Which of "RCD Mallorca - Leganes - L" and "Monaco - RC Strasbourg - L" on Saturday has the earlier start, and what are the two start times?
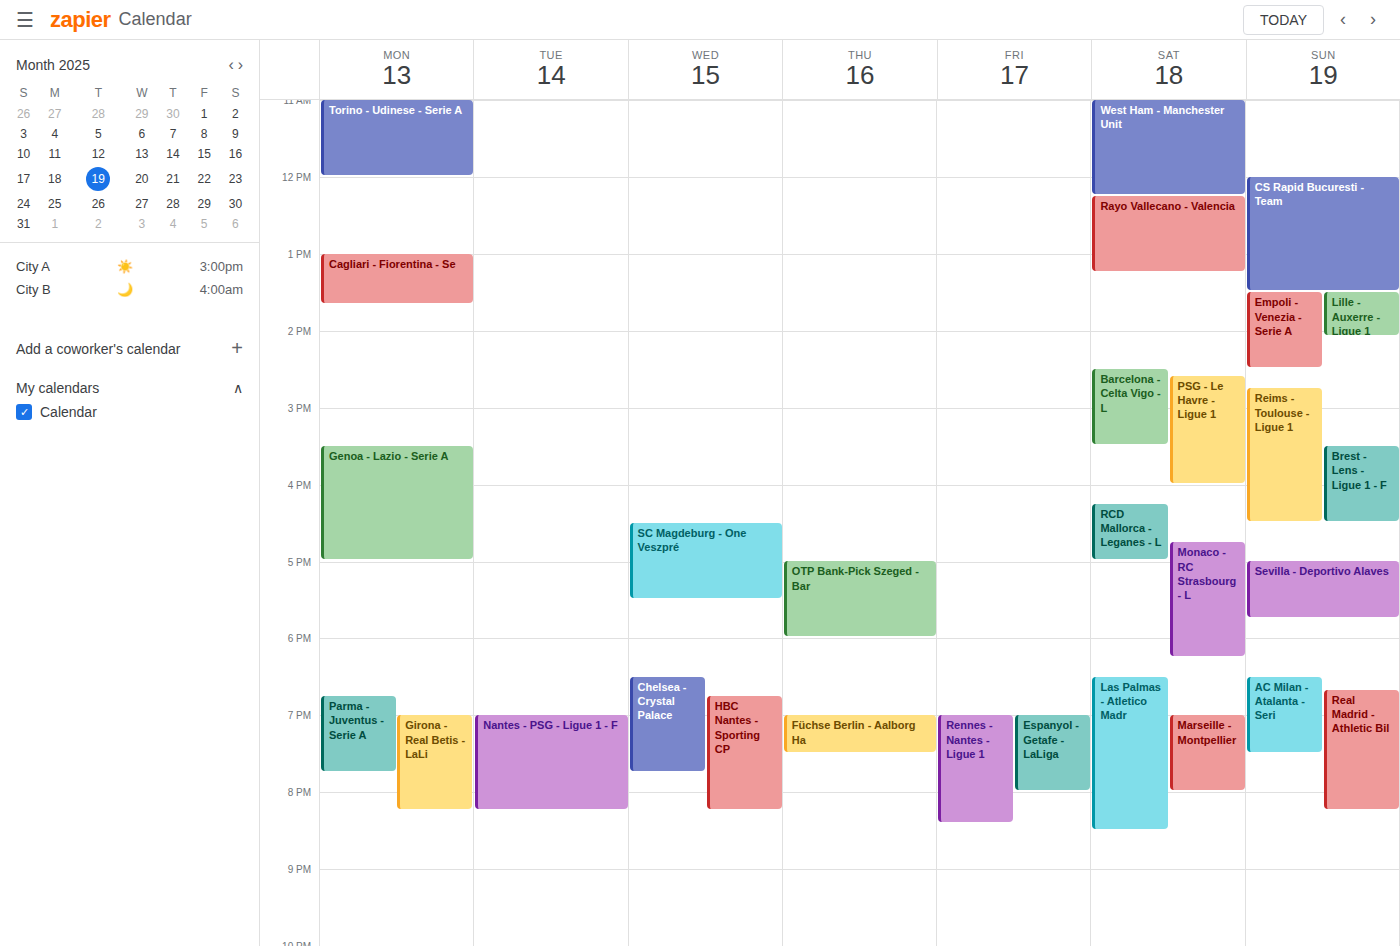
"RCD Mallorca - Leganes - L" 4:15 PM; "Monaco - RC Strasbourg - L" 4:45 PM.